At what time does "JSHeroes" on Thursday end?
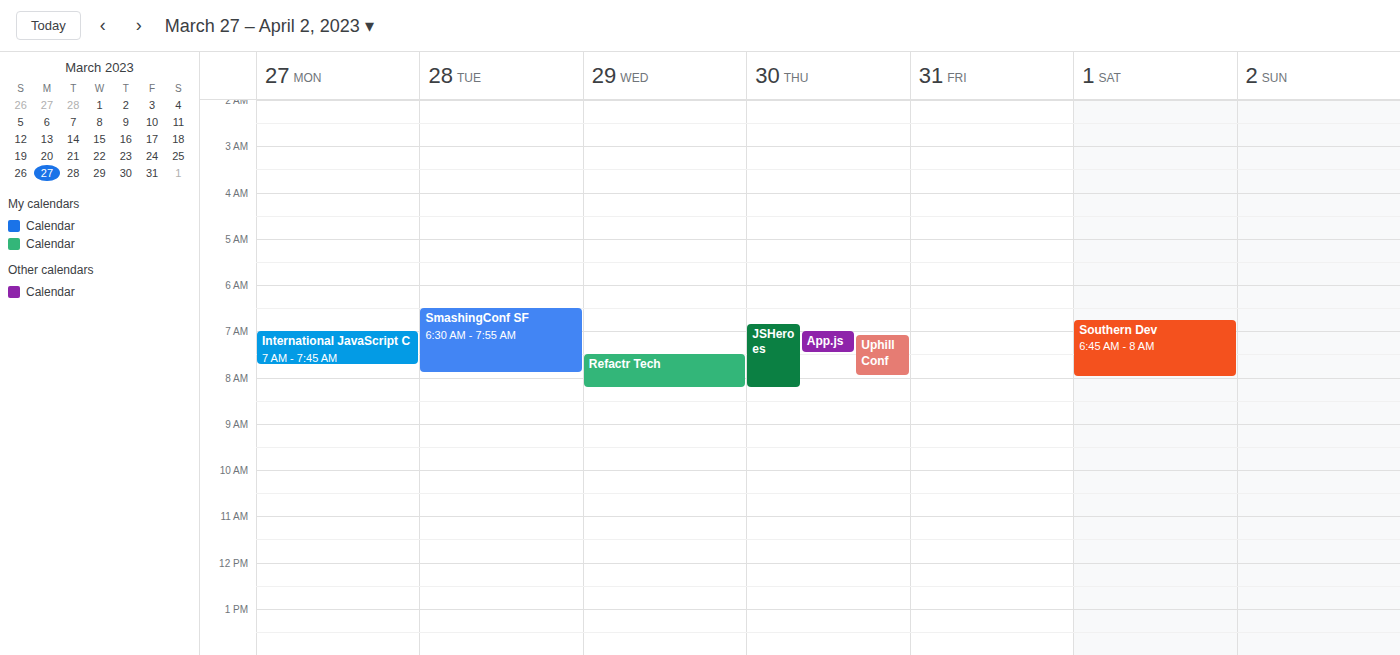
08:15